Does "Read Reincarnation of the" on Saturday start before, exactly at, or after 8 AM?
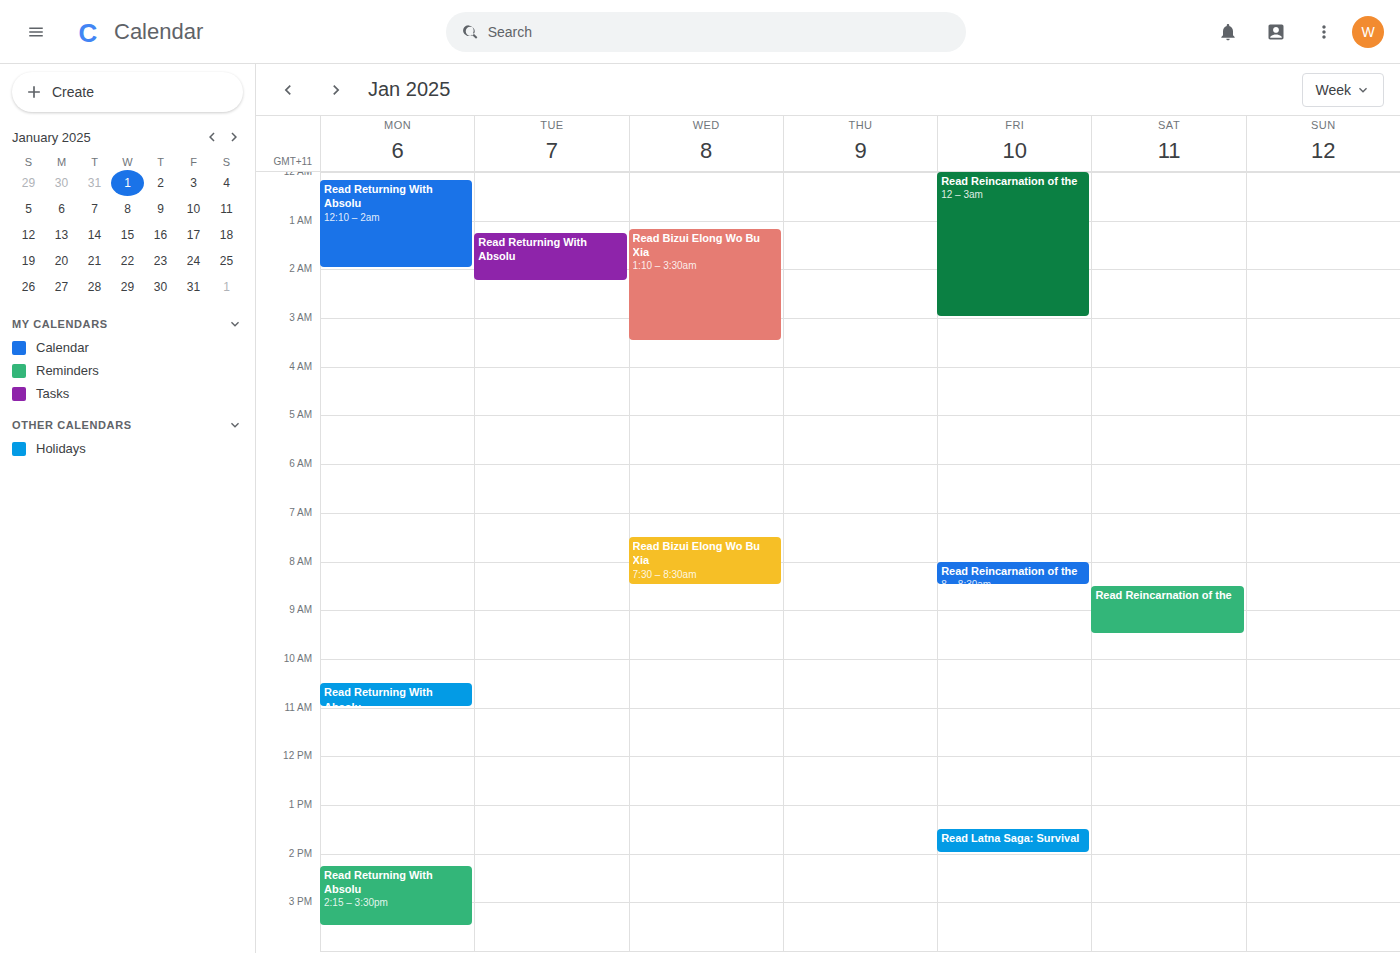
8:30 AM -- after 8 AM, 30 minutes below the 8 AM line.